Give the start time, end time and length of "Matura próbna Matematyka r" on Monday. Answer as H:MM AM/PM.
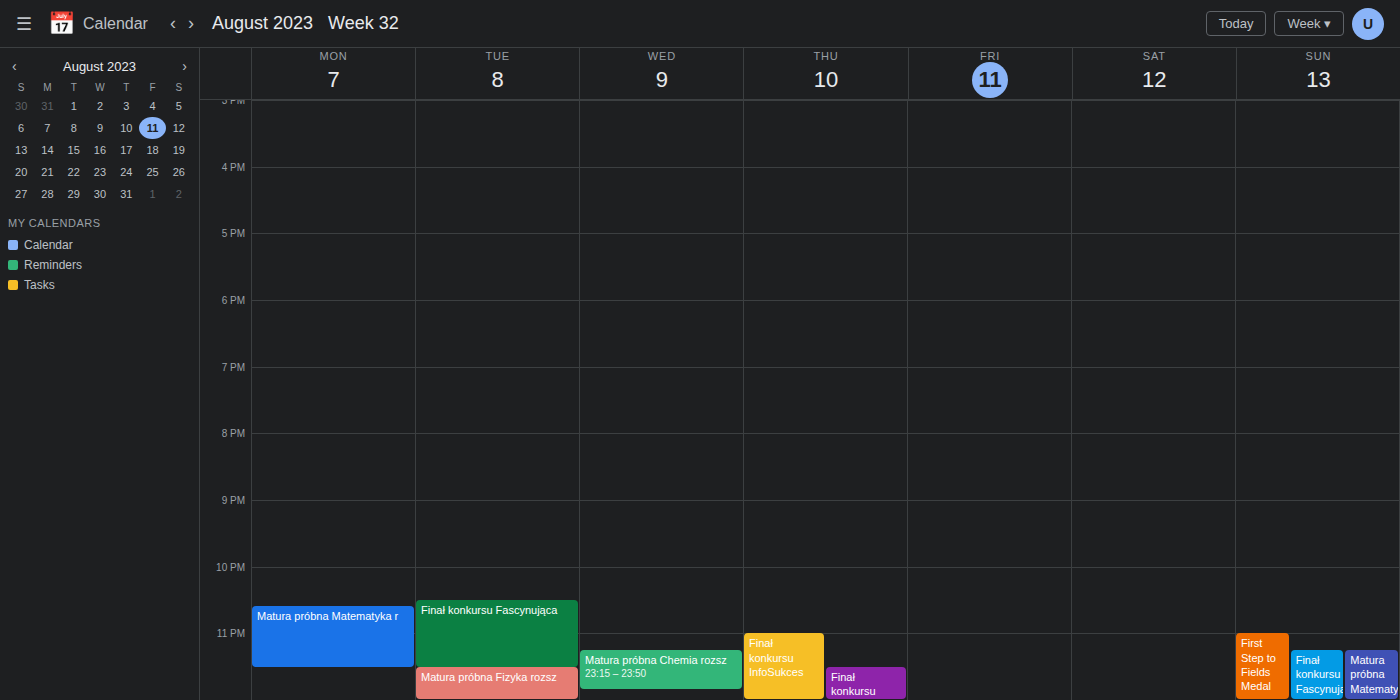
10:35 PM to 11:30 PM, 55 minutes